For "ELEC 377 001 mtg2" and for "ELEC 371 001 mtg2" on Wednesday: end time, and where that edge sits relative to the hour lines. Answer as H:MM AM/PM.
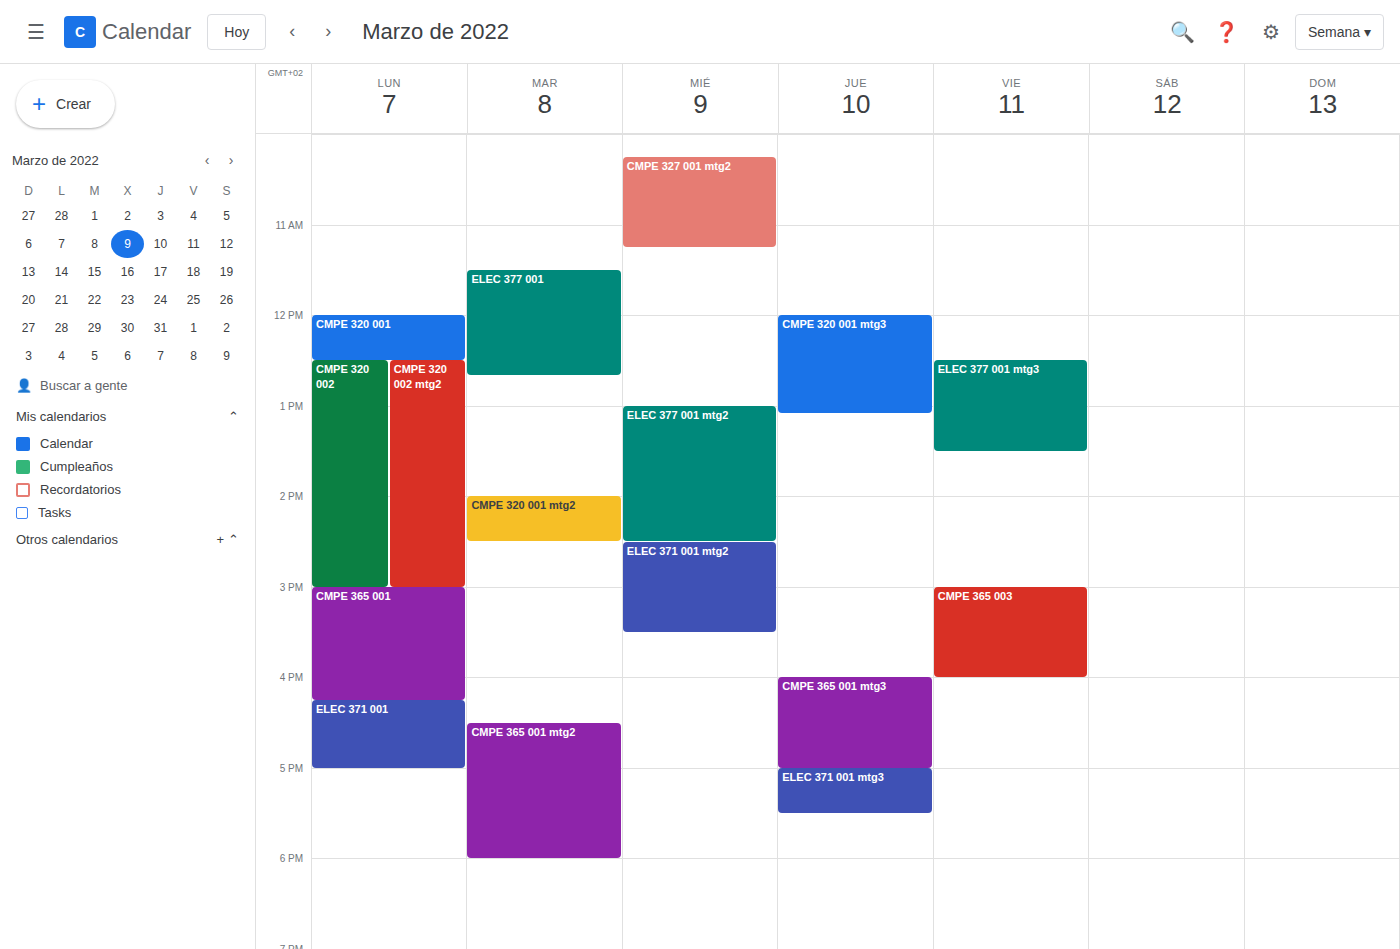
"ELEC 377 001 mtg2": 2:30 PM, halfway between the 2 PM and 3 PM lines. "ELEC 371 001 mtg2": 3:30 PM, halfway between the 3 PM and 4 PM lines.